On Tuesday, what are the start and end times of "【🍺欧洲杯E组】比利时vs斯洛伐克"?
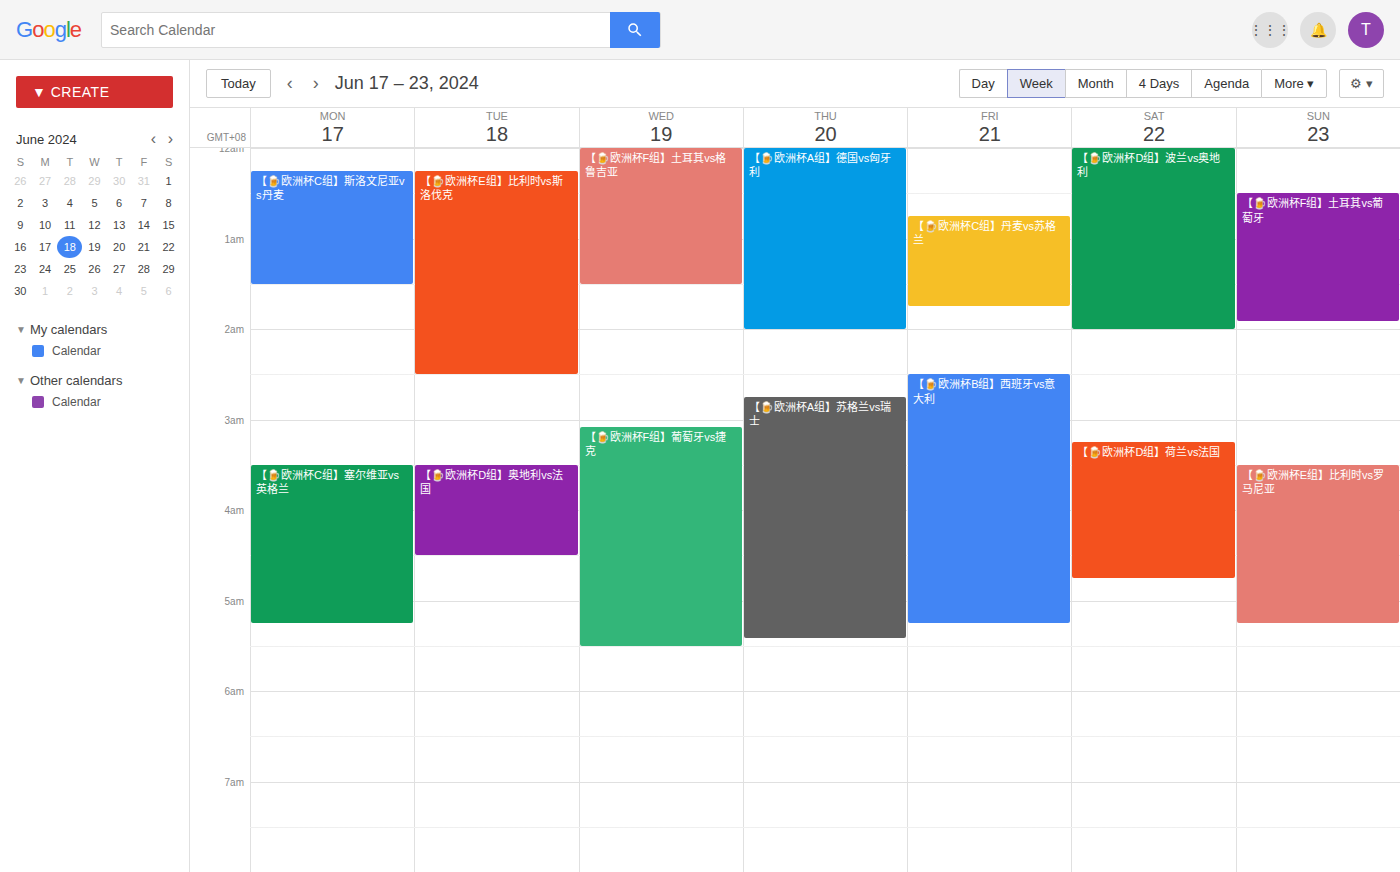
12:15 AM to 2:30 AM